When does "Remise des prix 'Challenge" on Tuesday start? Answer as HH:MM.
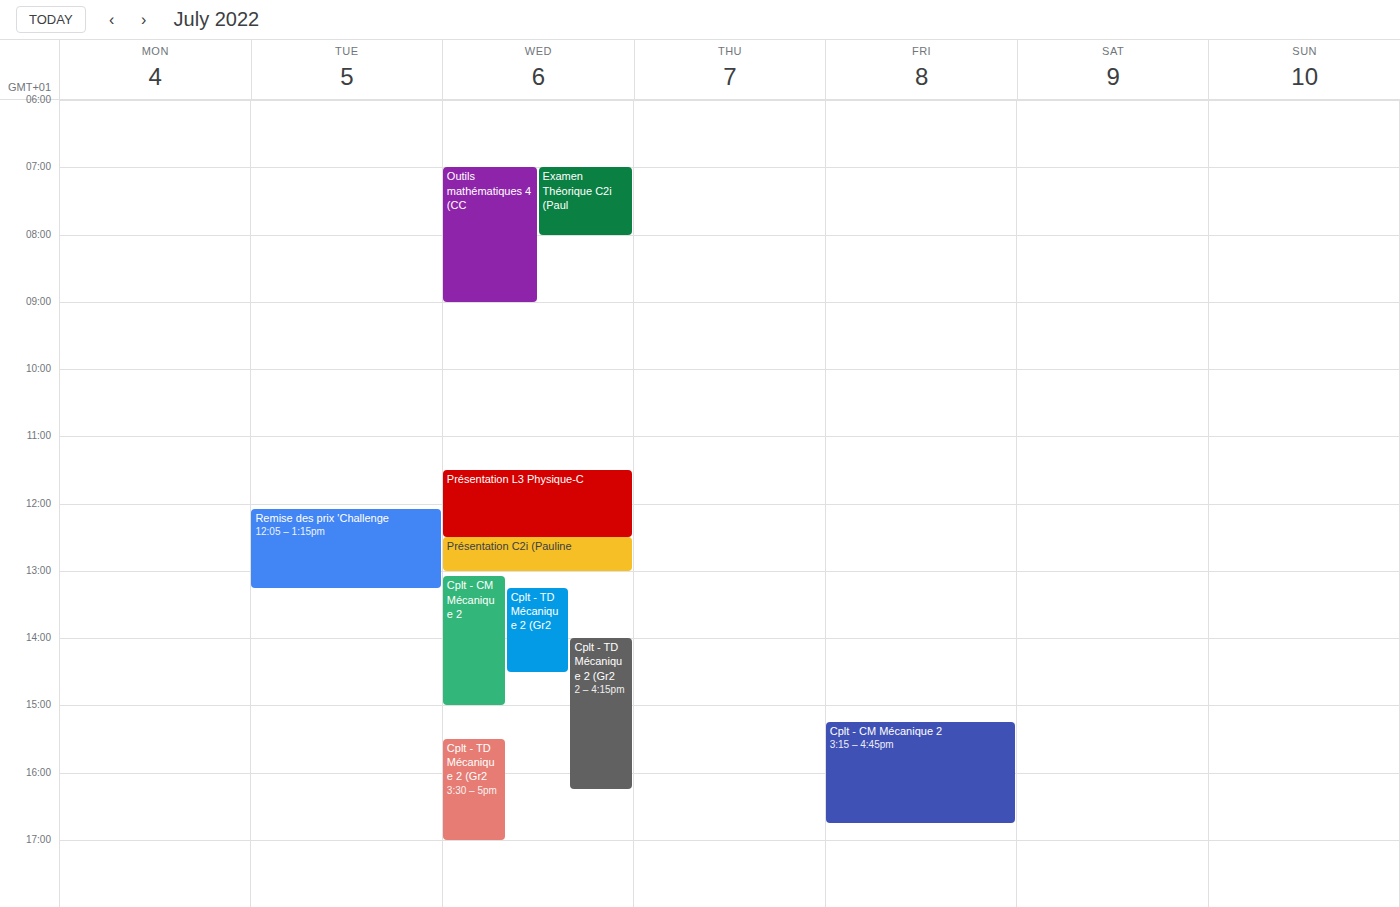
12:05